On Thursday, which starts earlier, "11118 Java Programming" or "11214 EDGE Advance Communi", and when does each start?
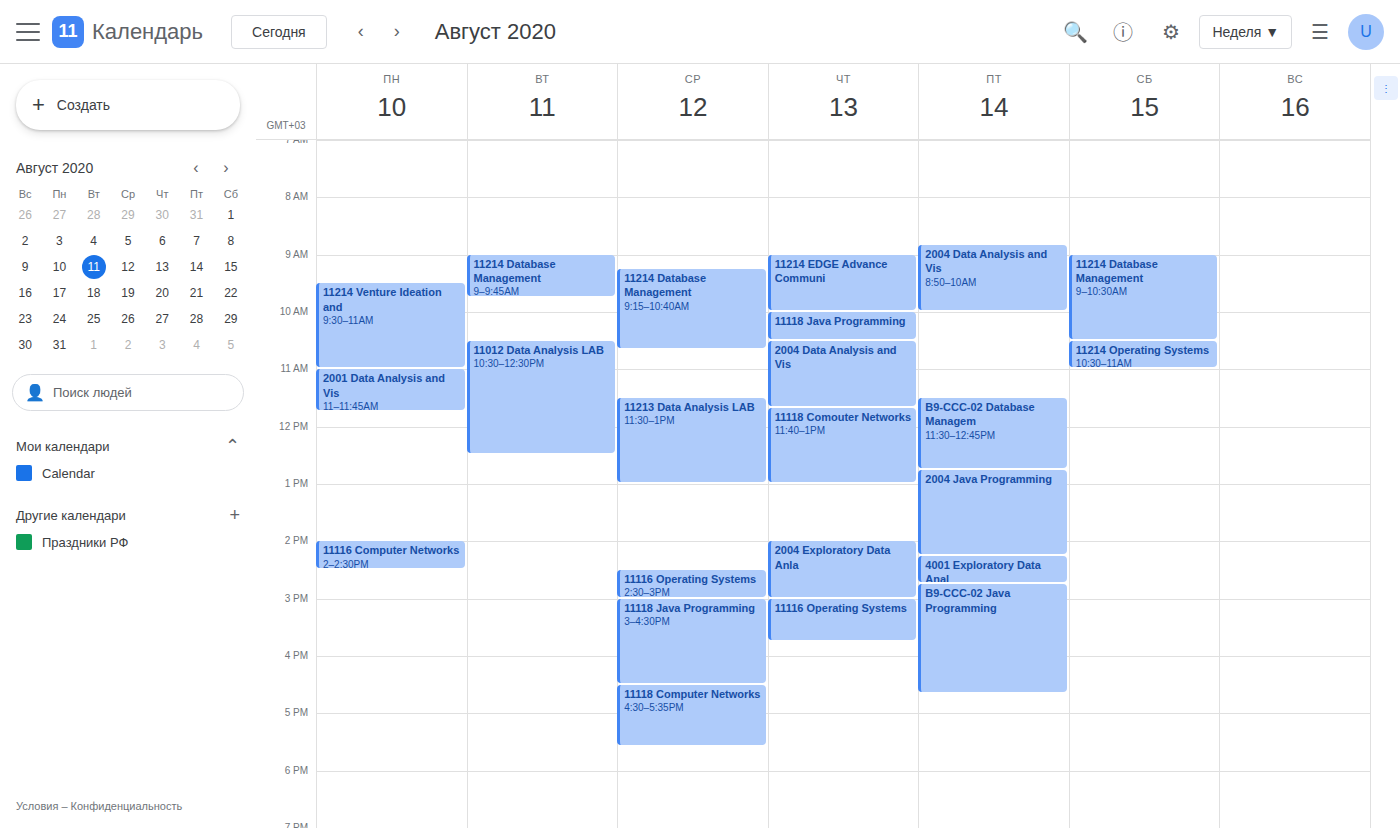
"11214 EDGE Advance Communi" 09:00; "11118 Java Programming" 10:00.